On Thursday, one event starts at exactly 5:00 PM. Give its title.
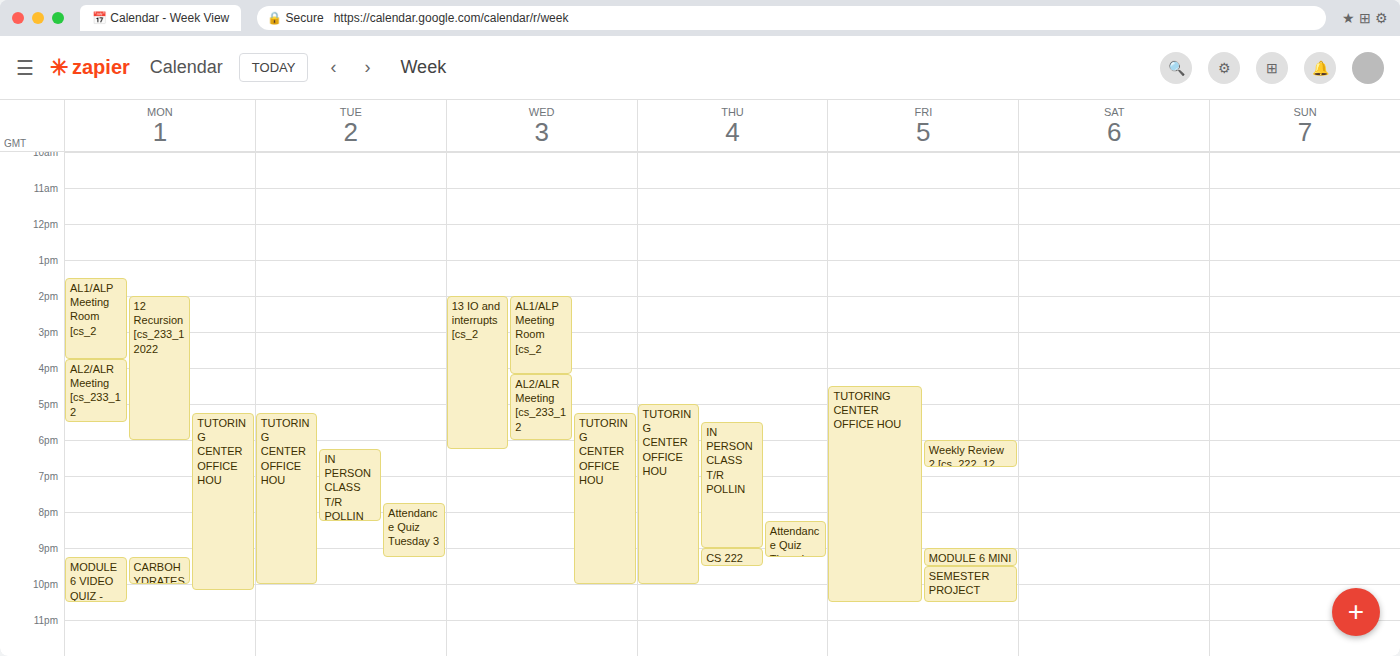
"TUTORING CENTER OFFICE HOU"